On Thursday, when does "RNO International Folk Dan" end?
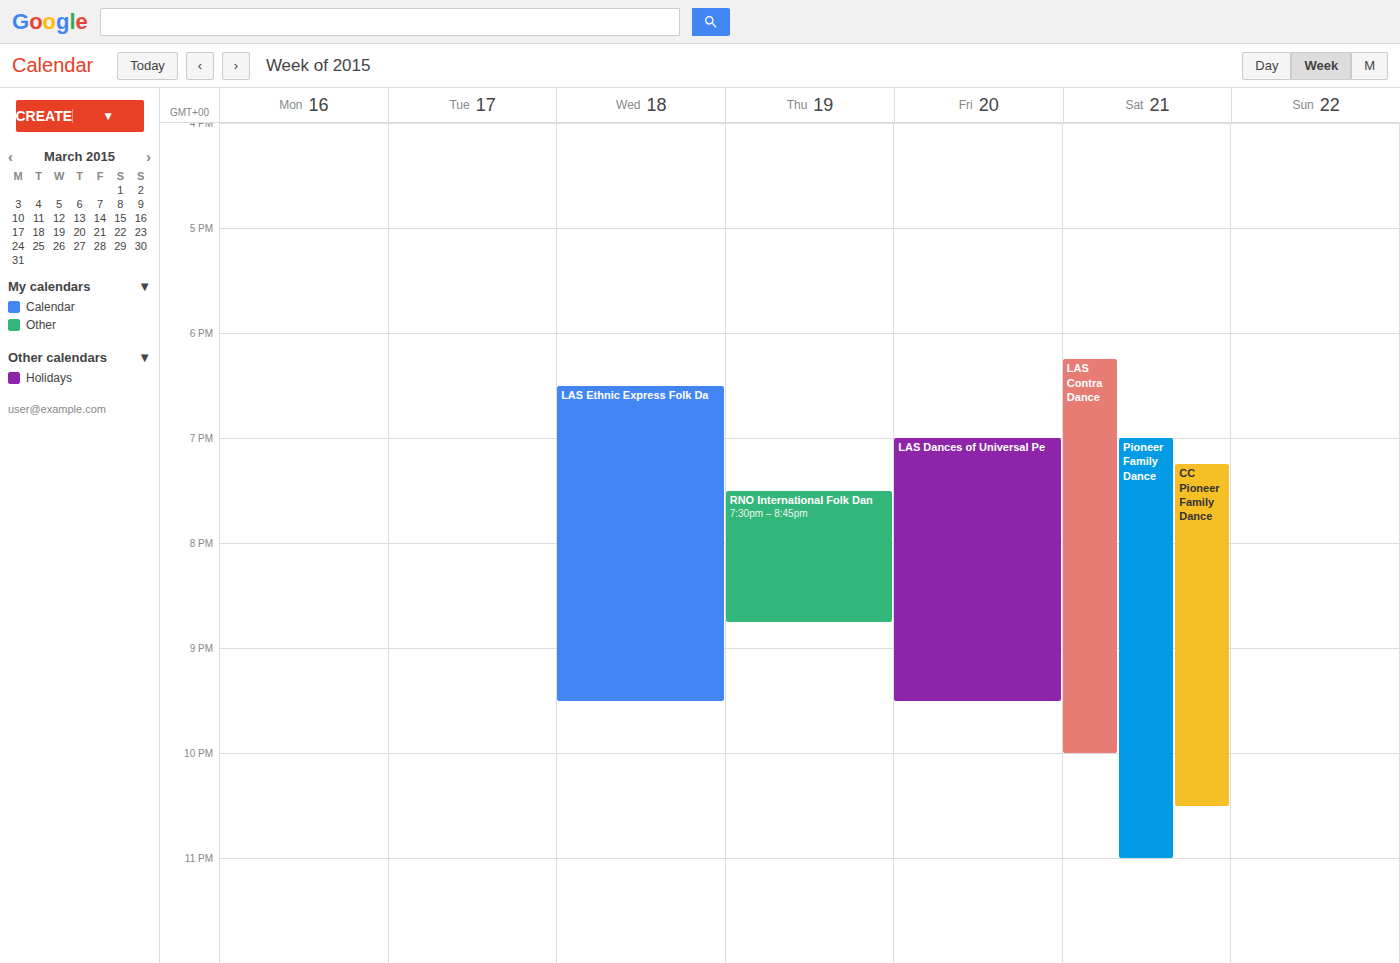
8:45 PM